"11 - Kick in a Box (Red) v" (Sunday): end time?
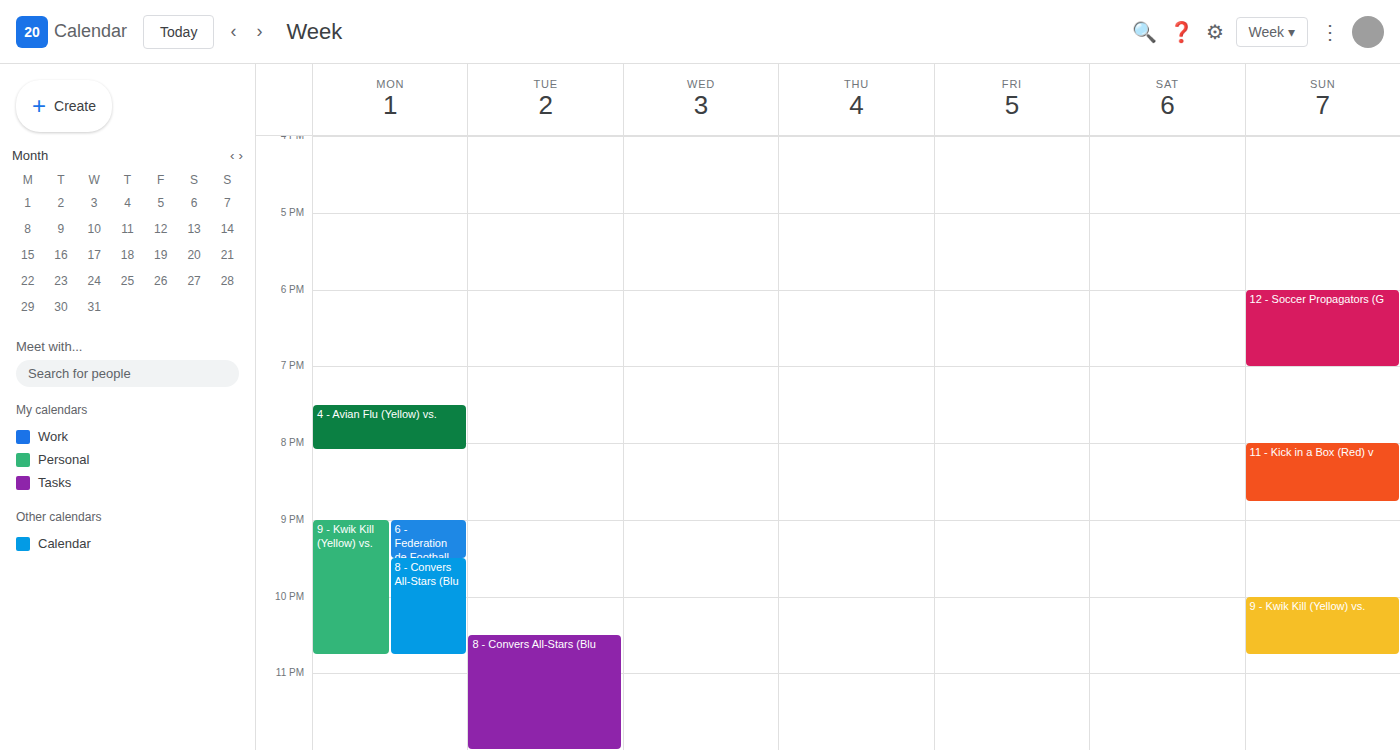
8:45 PM